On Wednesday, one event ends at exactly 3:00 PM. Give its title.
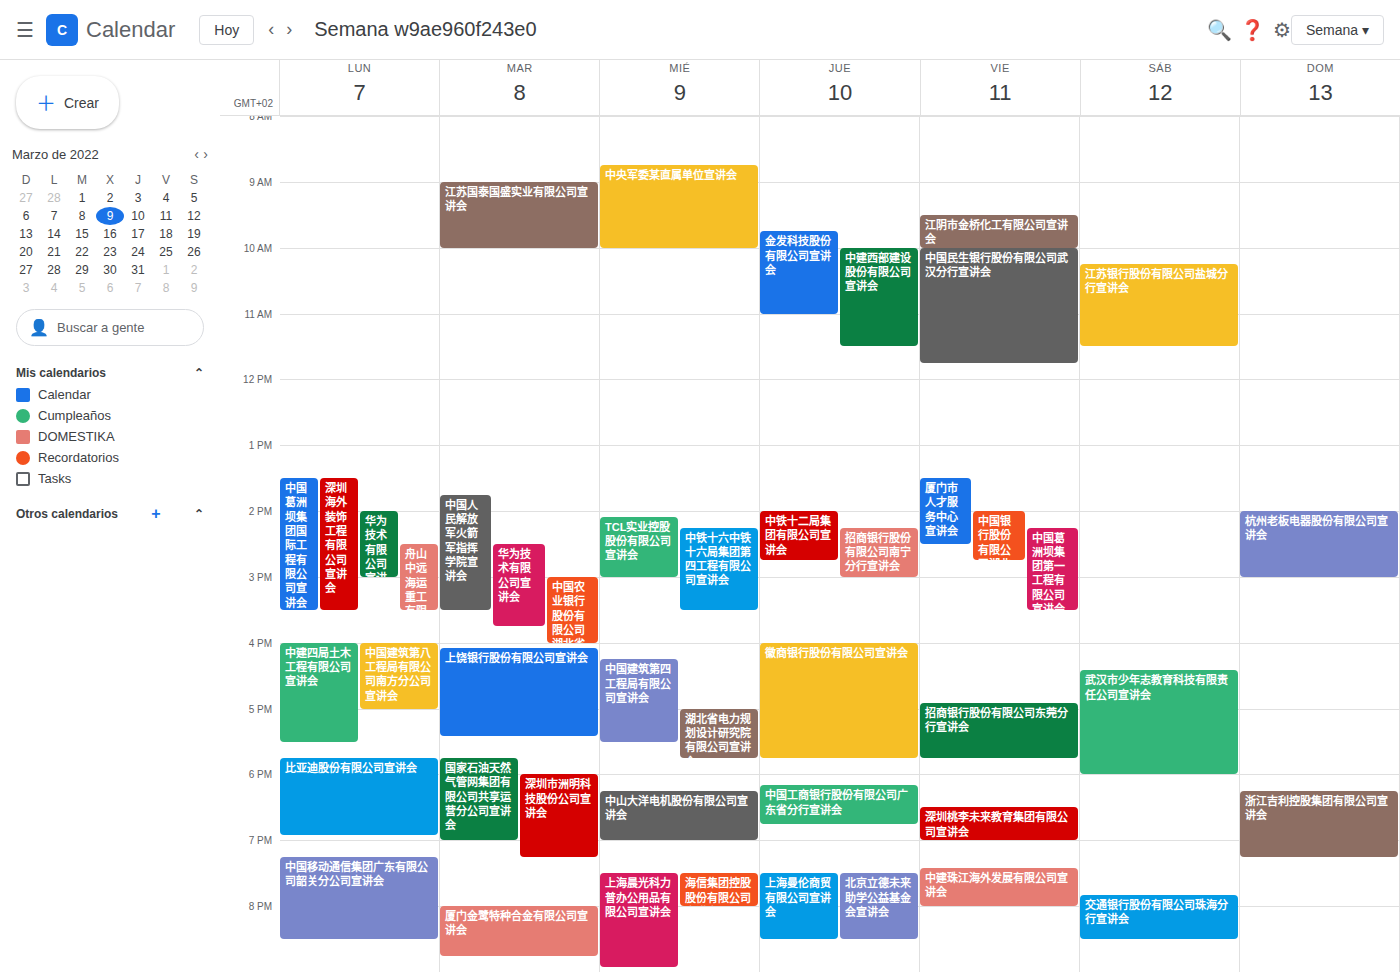
"TCL实业控股股份有限公司宣讲会"